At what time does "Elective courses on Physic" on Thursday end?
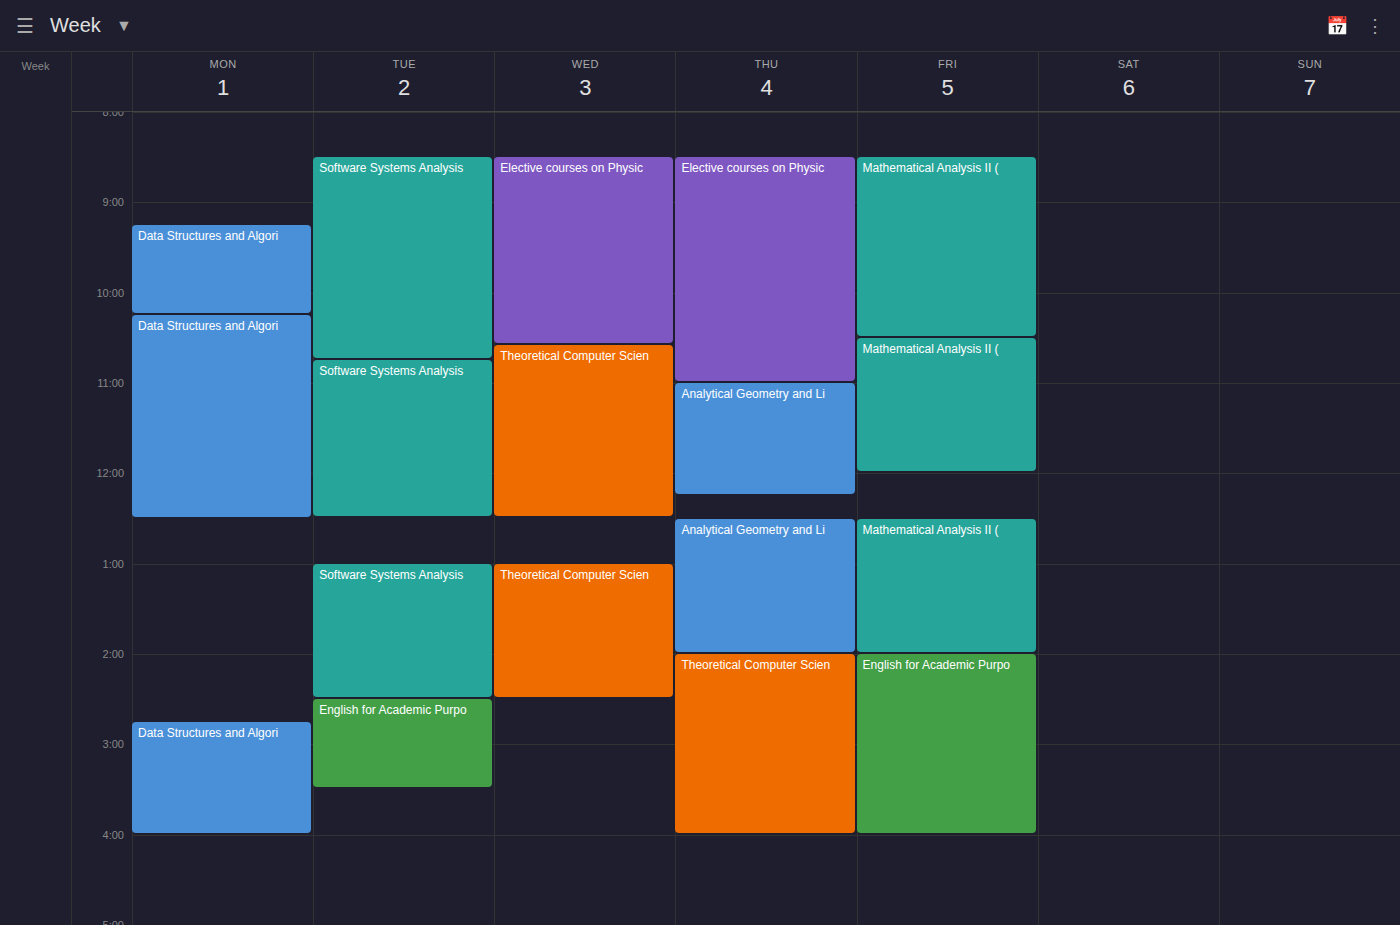
11:00 AM